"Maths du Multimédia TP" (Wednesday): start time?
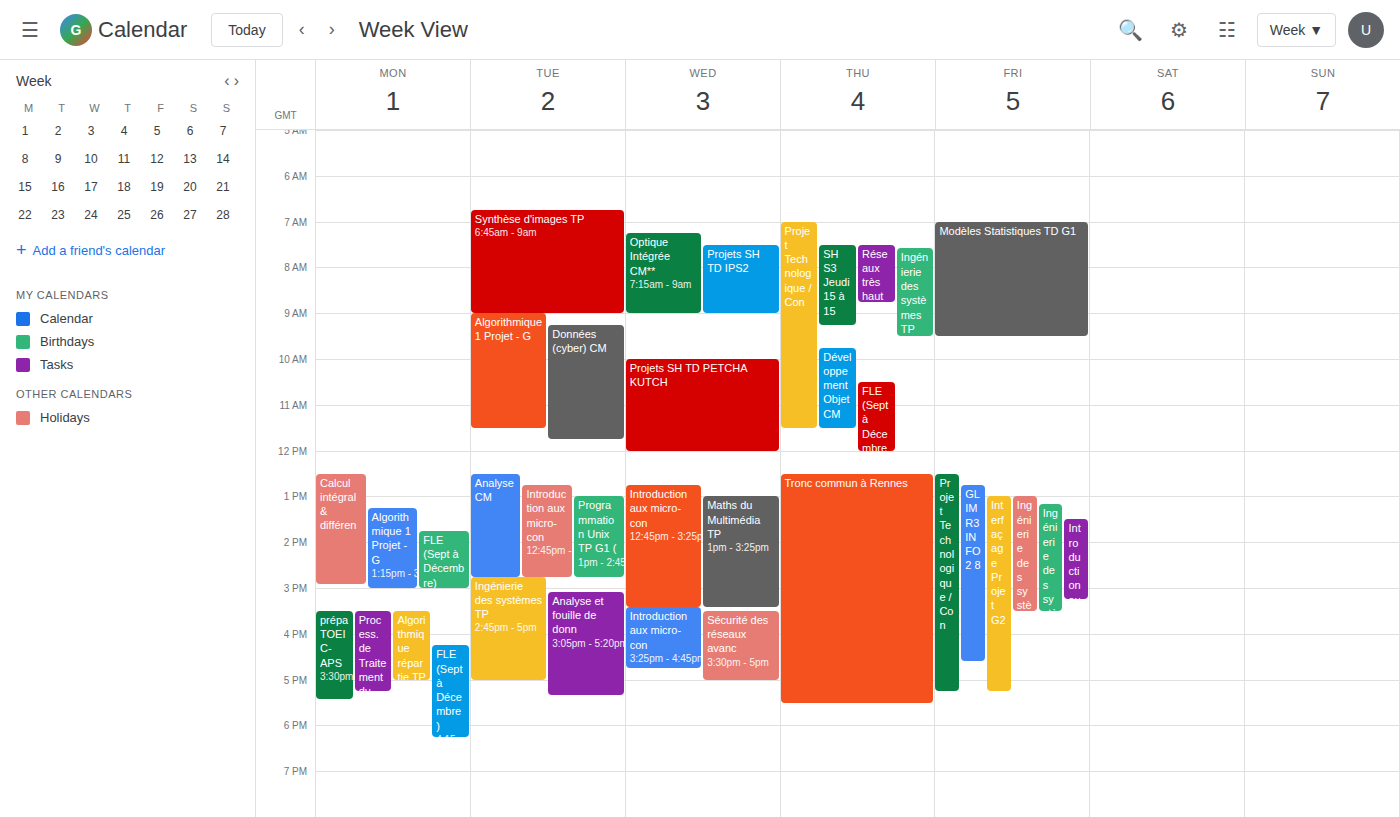
13:00